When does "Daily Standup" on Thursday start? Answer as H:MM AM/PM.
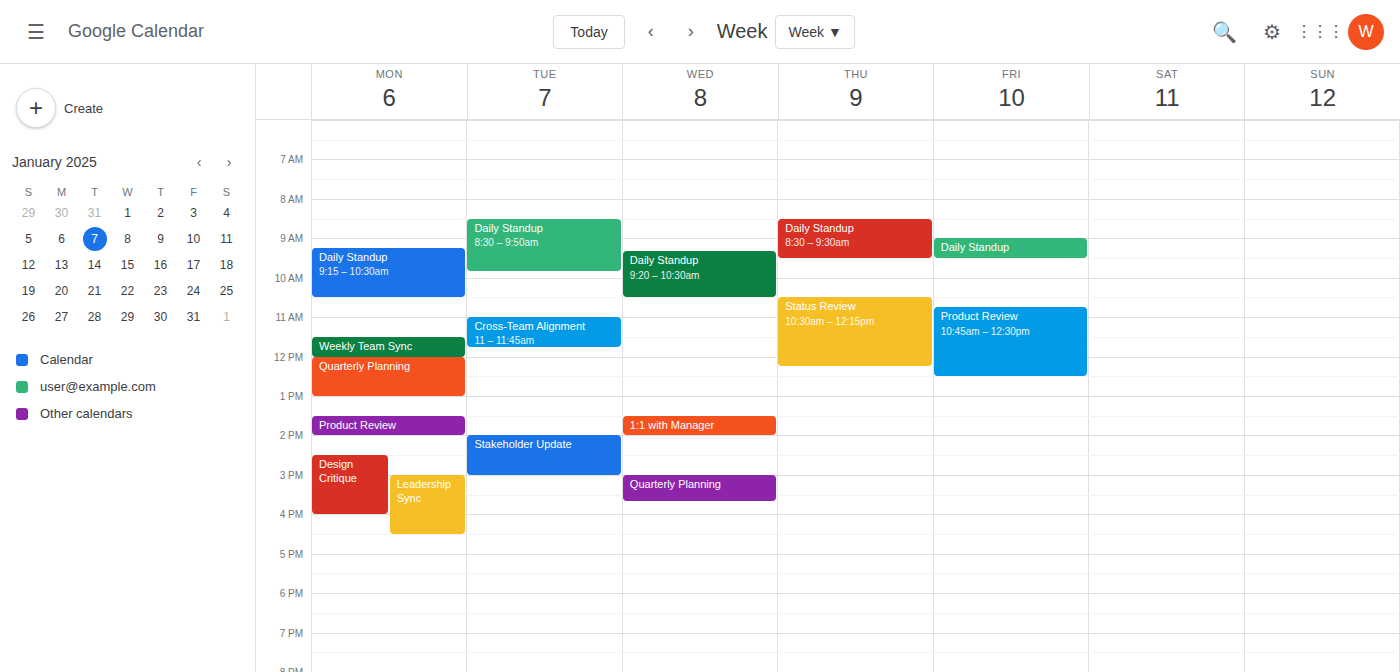
8:30 AM